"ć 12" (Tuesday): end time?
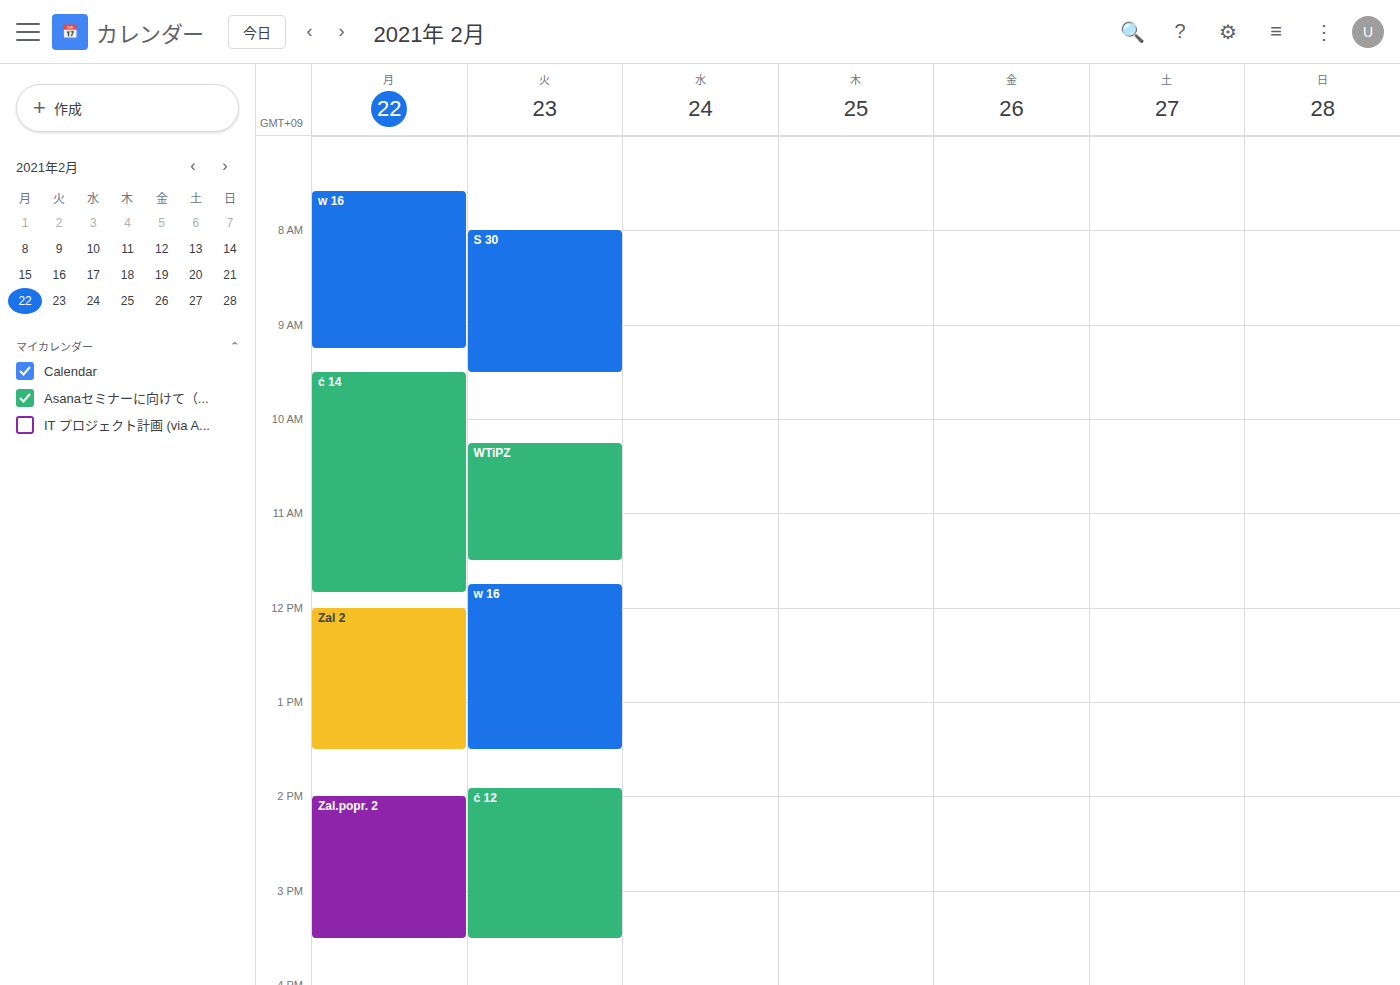
3:30 PM